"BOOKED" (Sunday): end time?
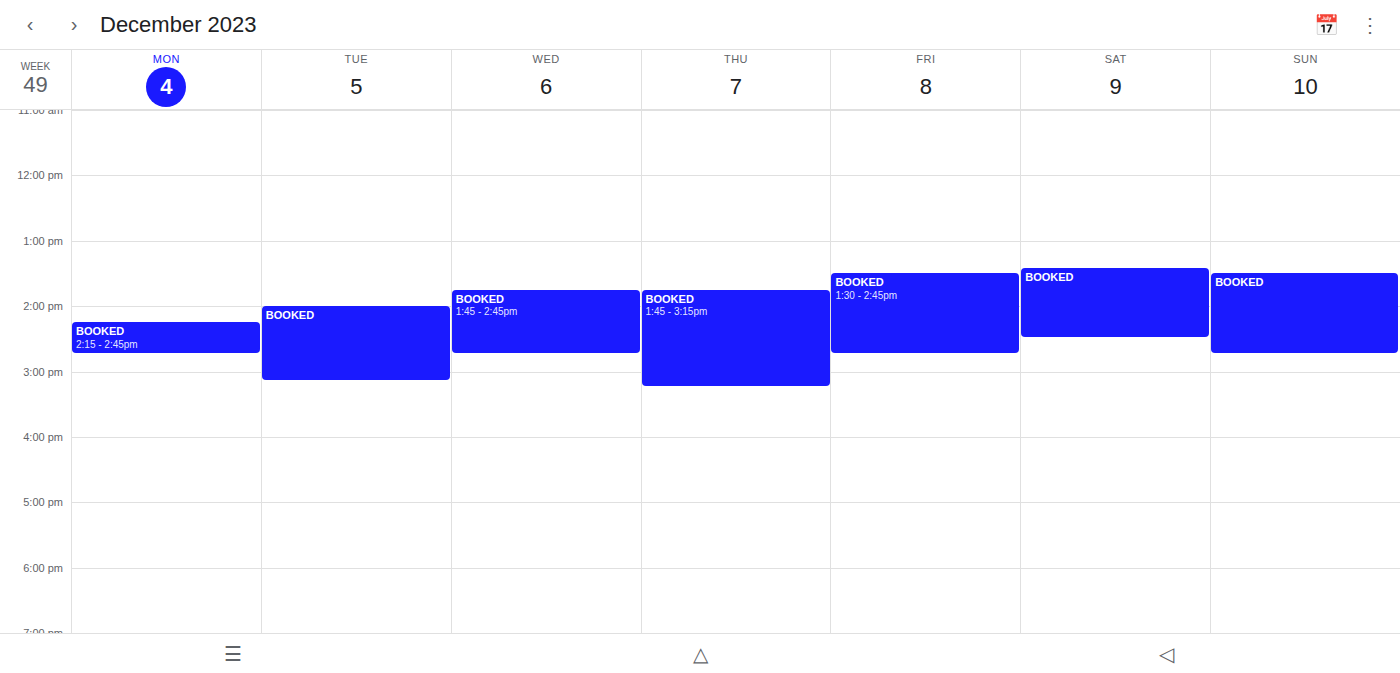
14:45